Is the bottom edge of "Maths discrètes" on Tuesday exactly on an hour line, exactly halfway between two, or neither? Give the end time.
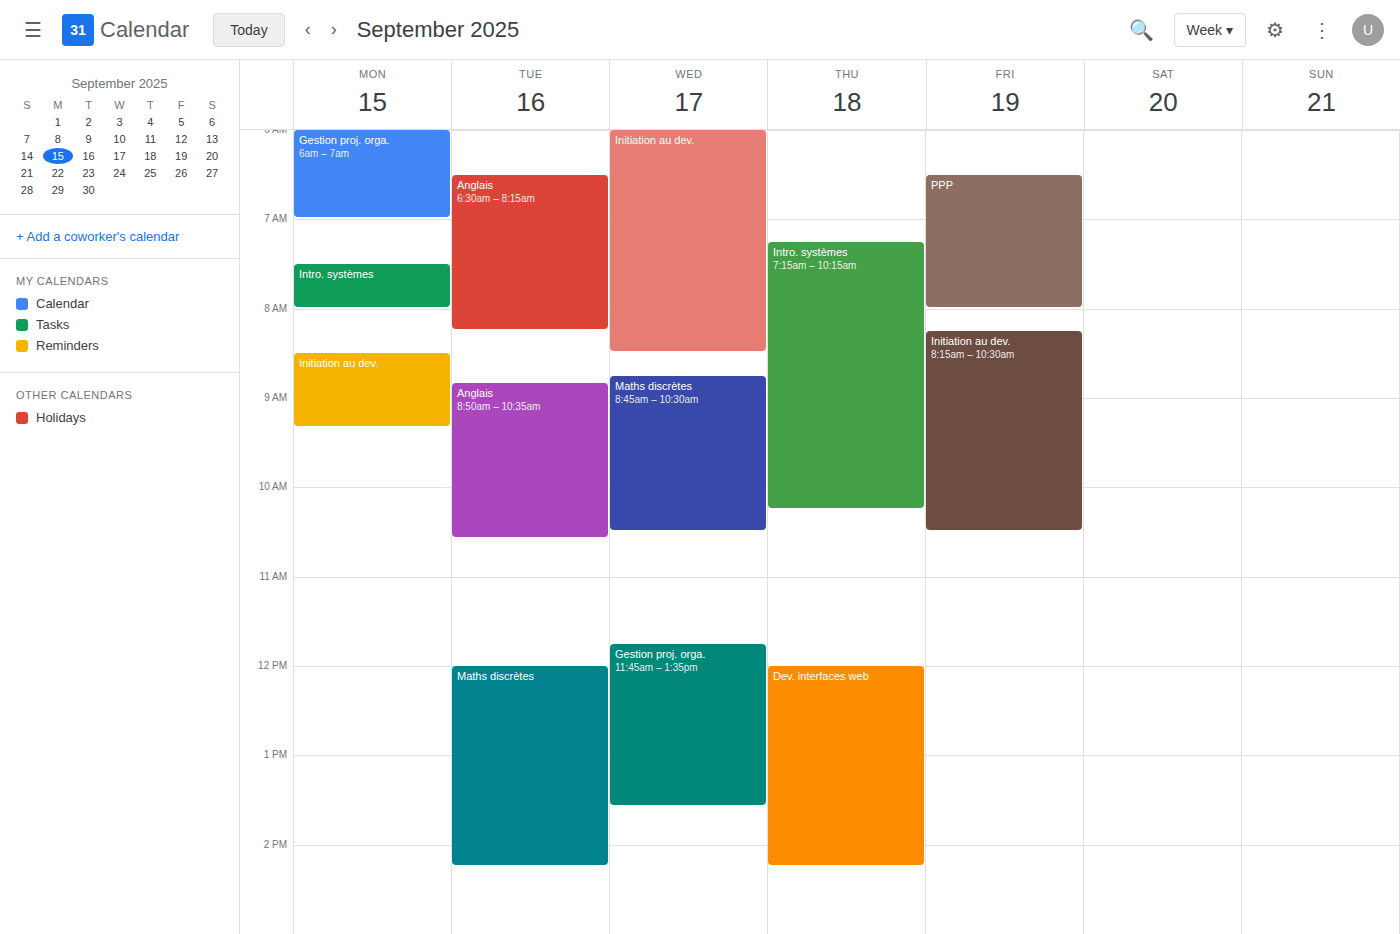
2:15 PM -- neither: a quarter of the way from the 2 PM line to the 3 PM line.